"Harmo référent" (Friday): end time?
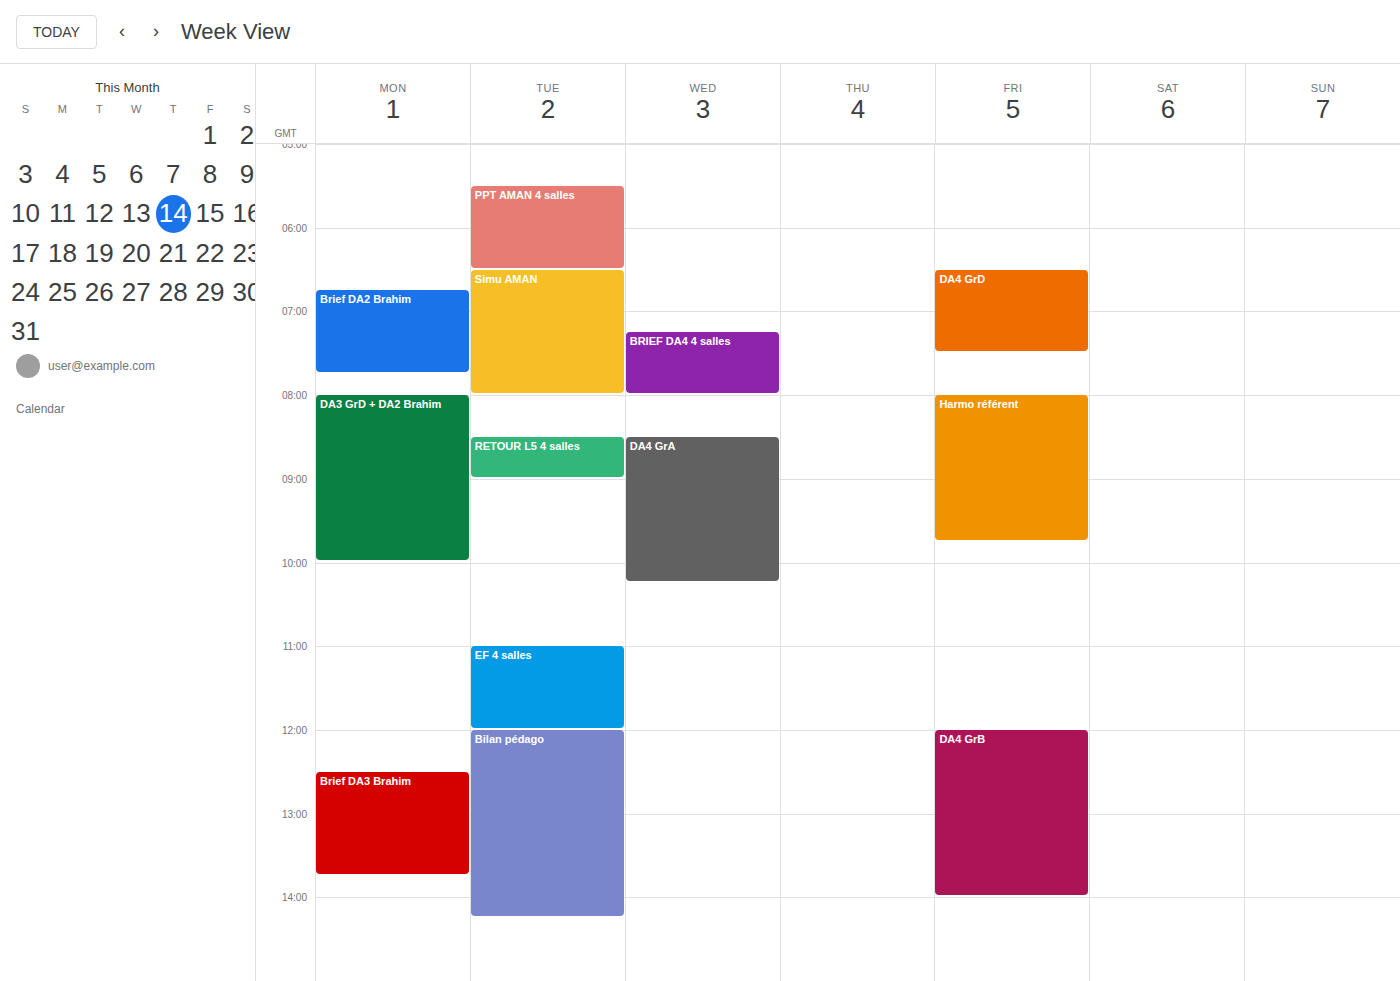
9:45 AM